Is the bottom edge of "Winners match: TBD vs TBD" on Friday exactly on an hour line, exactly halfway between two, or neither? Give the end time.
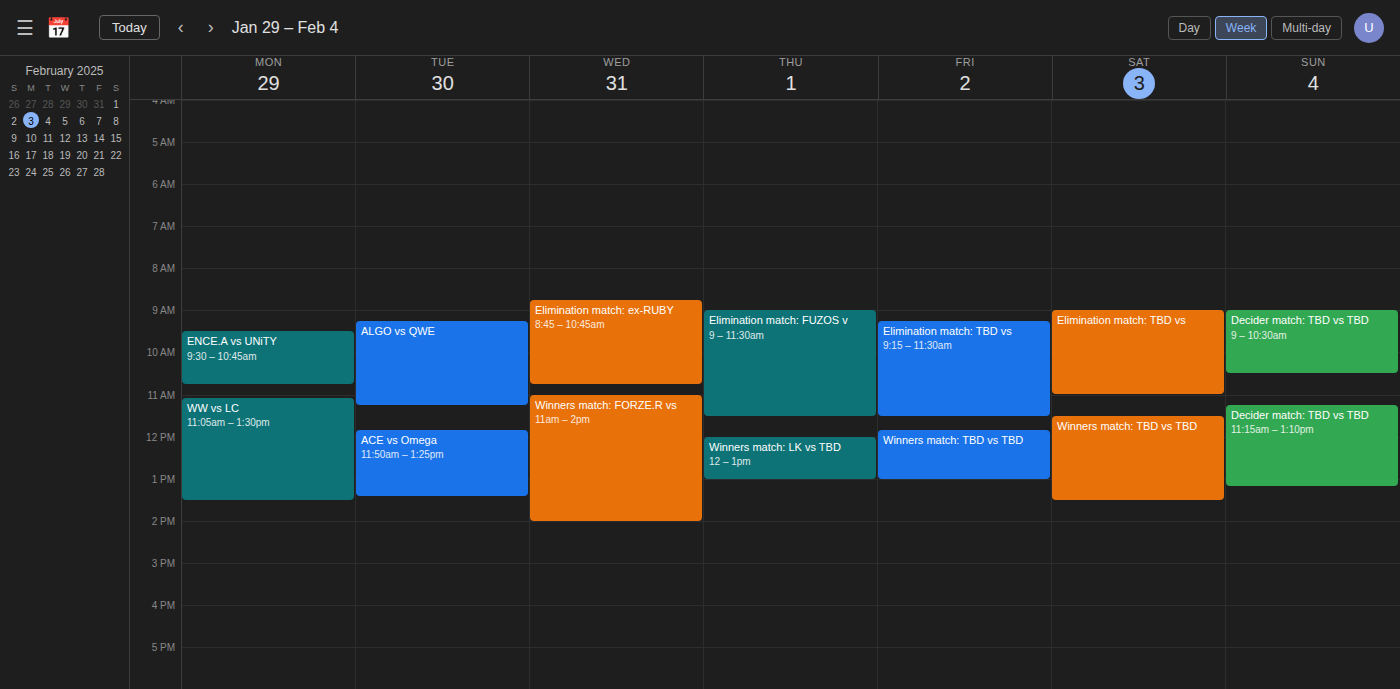
1:00 PM -- exactly on the 1 PM line.